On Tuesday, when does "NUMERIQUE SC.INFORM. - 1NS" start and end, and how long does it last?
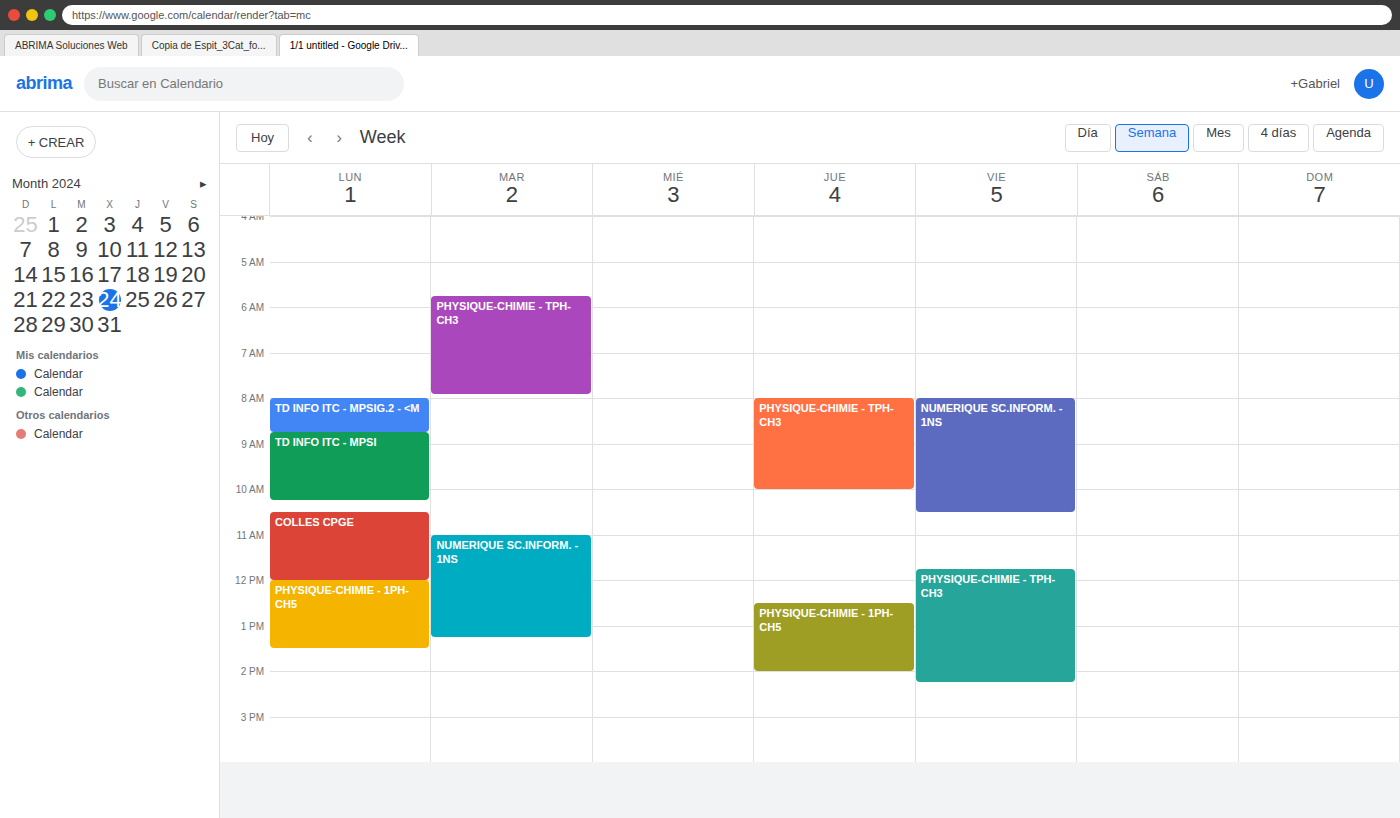
11:00 AM to 1:15 PM, 2 hours 15 minutes